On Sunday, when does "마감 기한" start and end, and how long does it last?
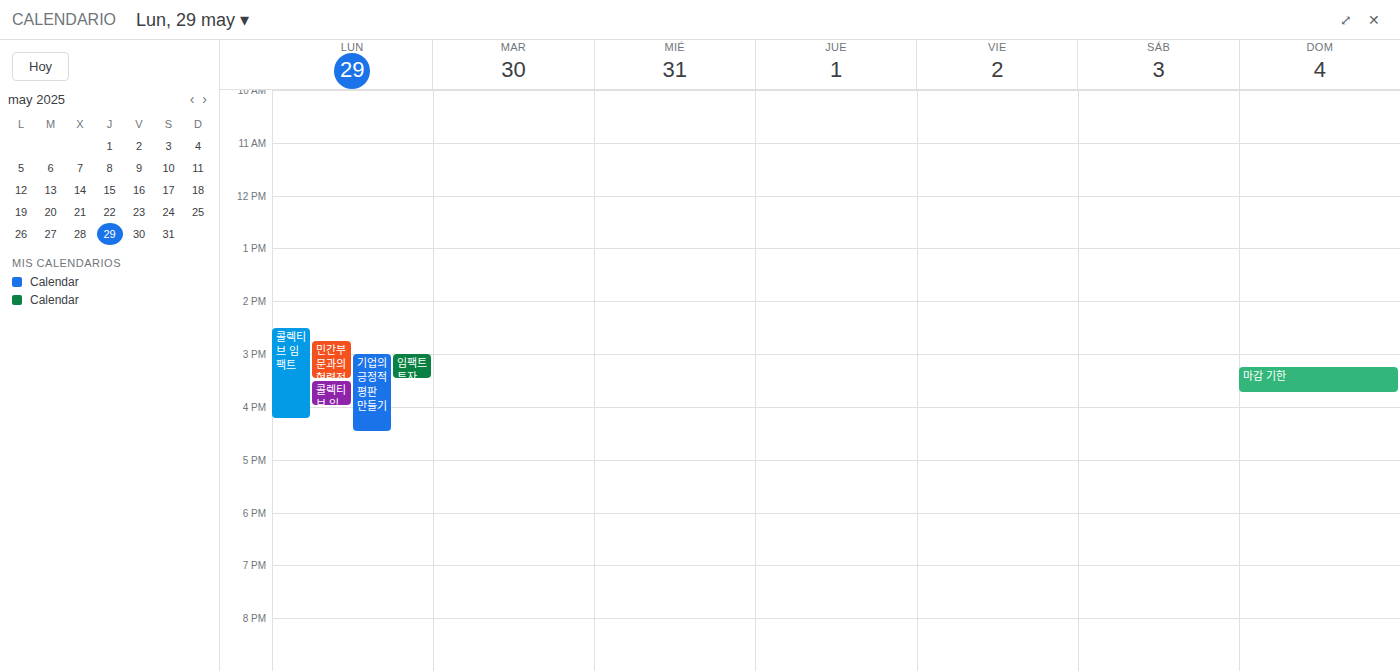
3:15 PM to 3:45 PM, 30 minutes